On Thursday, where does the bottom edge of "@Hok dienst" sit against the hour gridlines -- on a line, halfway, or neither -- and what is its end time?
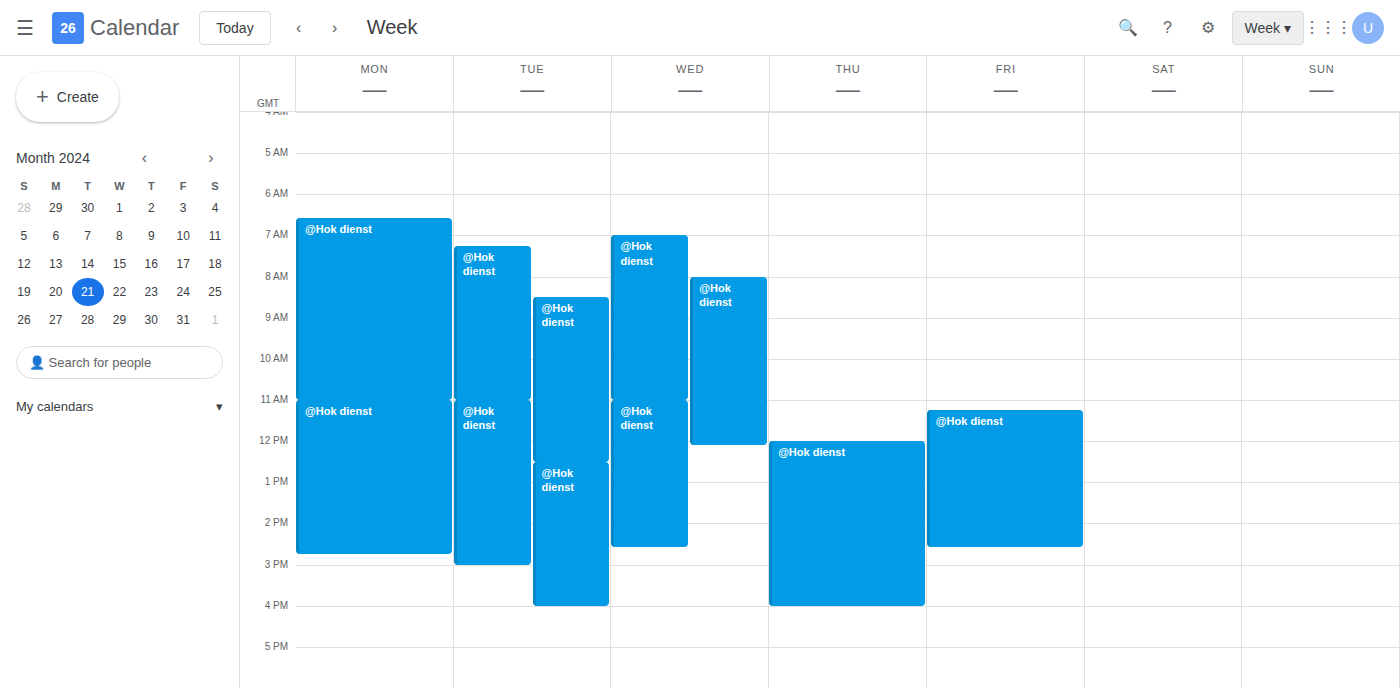
4:00 PM -- exactly on the 4 PM line.